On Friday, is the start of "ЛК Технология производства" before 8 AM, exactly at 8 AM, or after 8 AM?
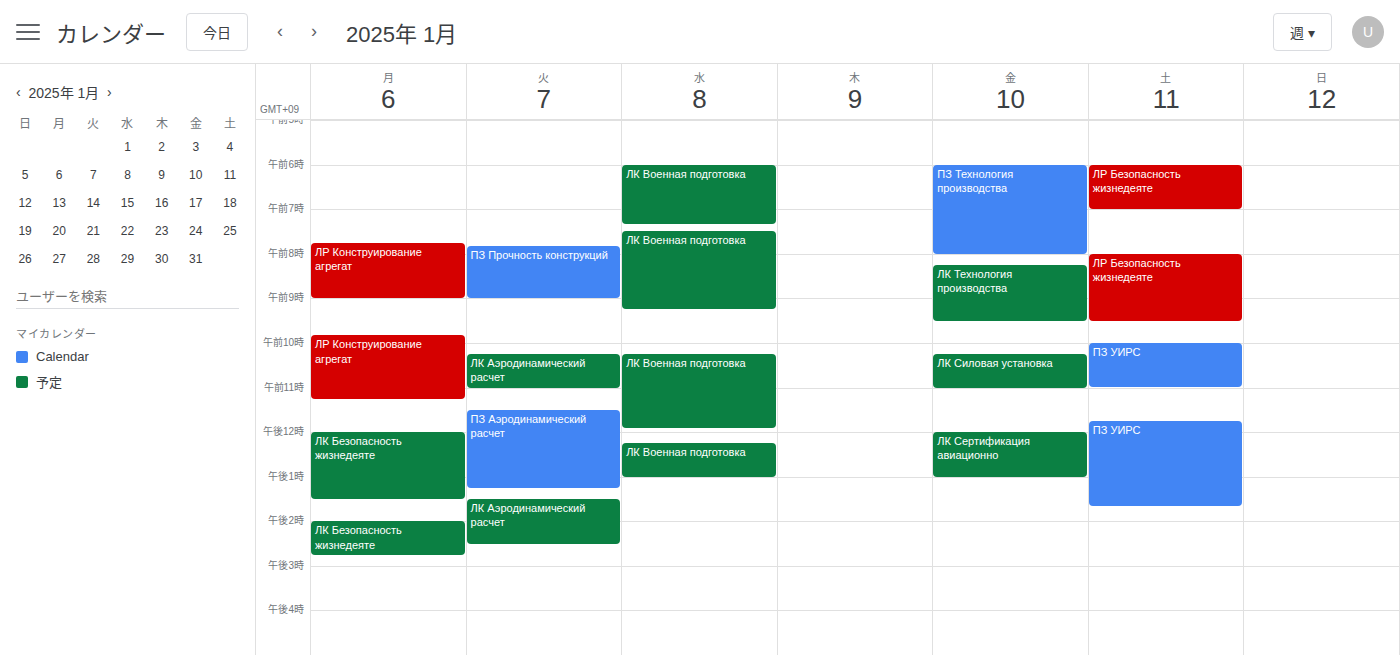
8:15 AM -- after 8 AM, 15 minutes below the 8 AM line.